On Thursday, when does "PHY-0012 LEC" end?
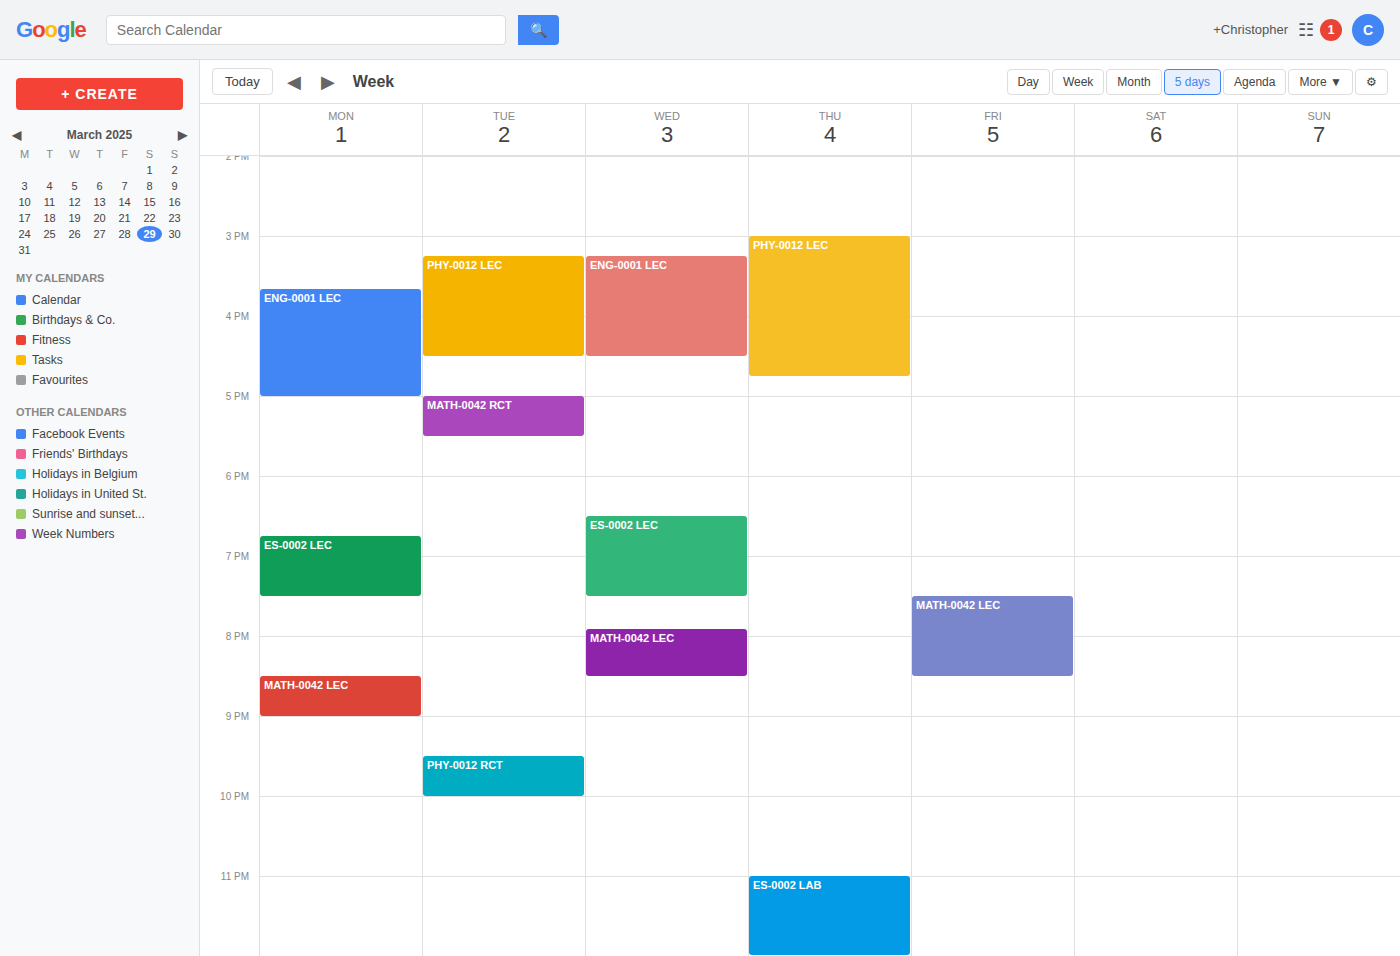
4:45 PM